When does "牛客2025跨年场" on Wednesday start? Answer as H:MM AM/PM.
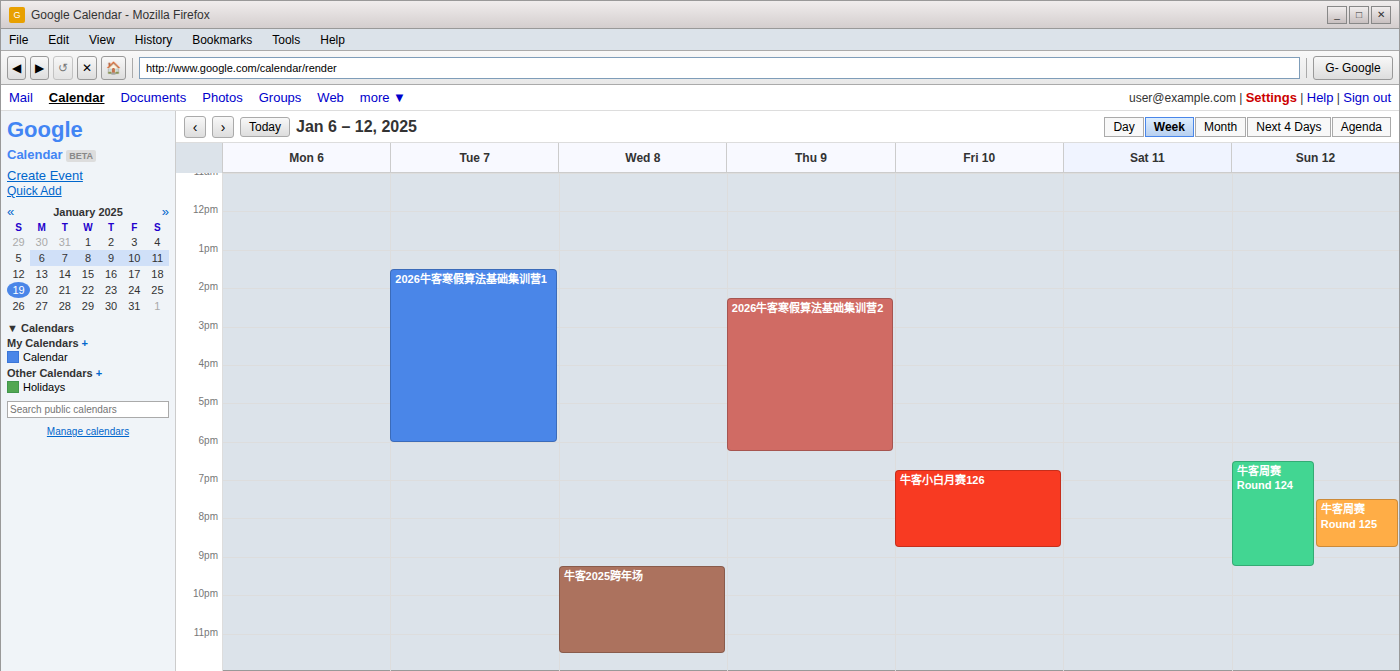
9:15 PM